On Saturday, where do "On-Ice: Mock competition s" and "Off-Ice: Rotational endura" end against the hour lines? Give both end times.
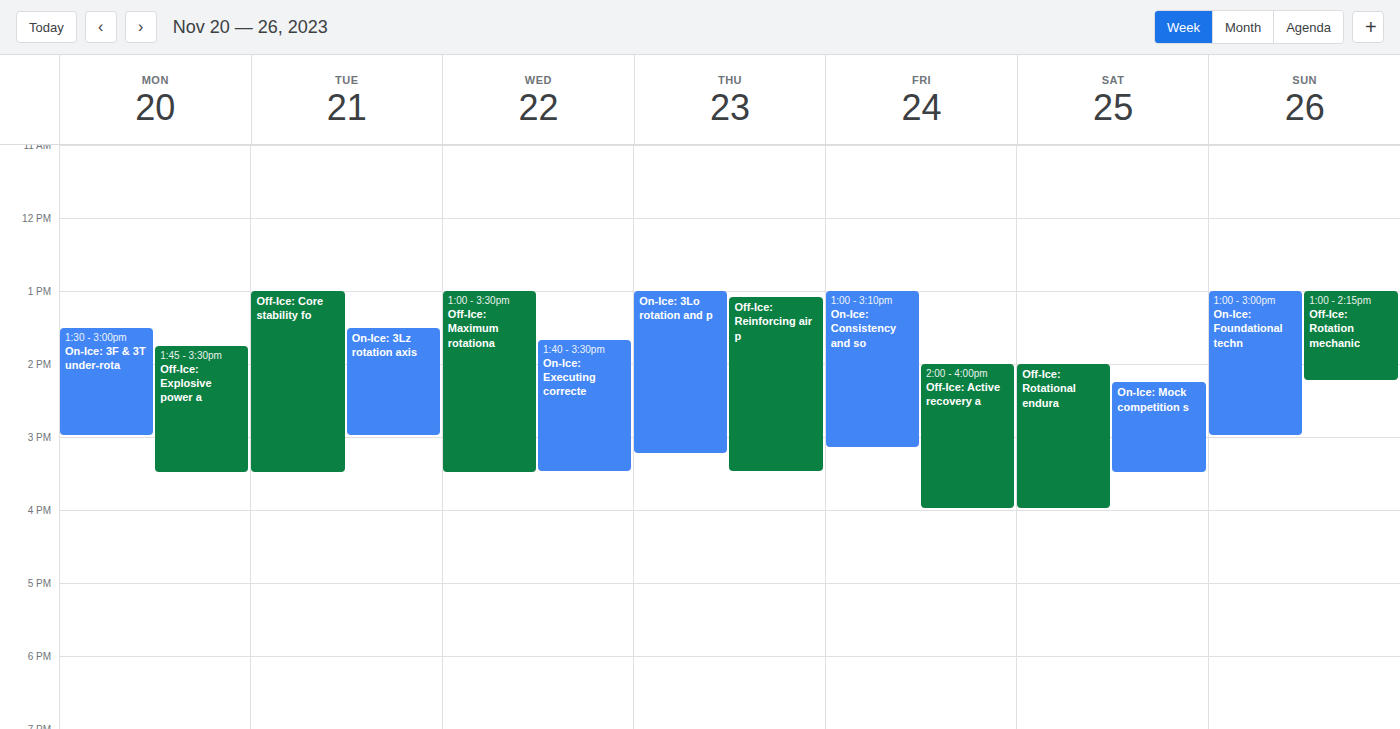
"On-Ice: Mock competition s": 3:30 PM, halfway between the 3 PM and 4 PM lines. "Off-Ice: Rotational endura": 4:00 PM, exactly on the 4 PM line.